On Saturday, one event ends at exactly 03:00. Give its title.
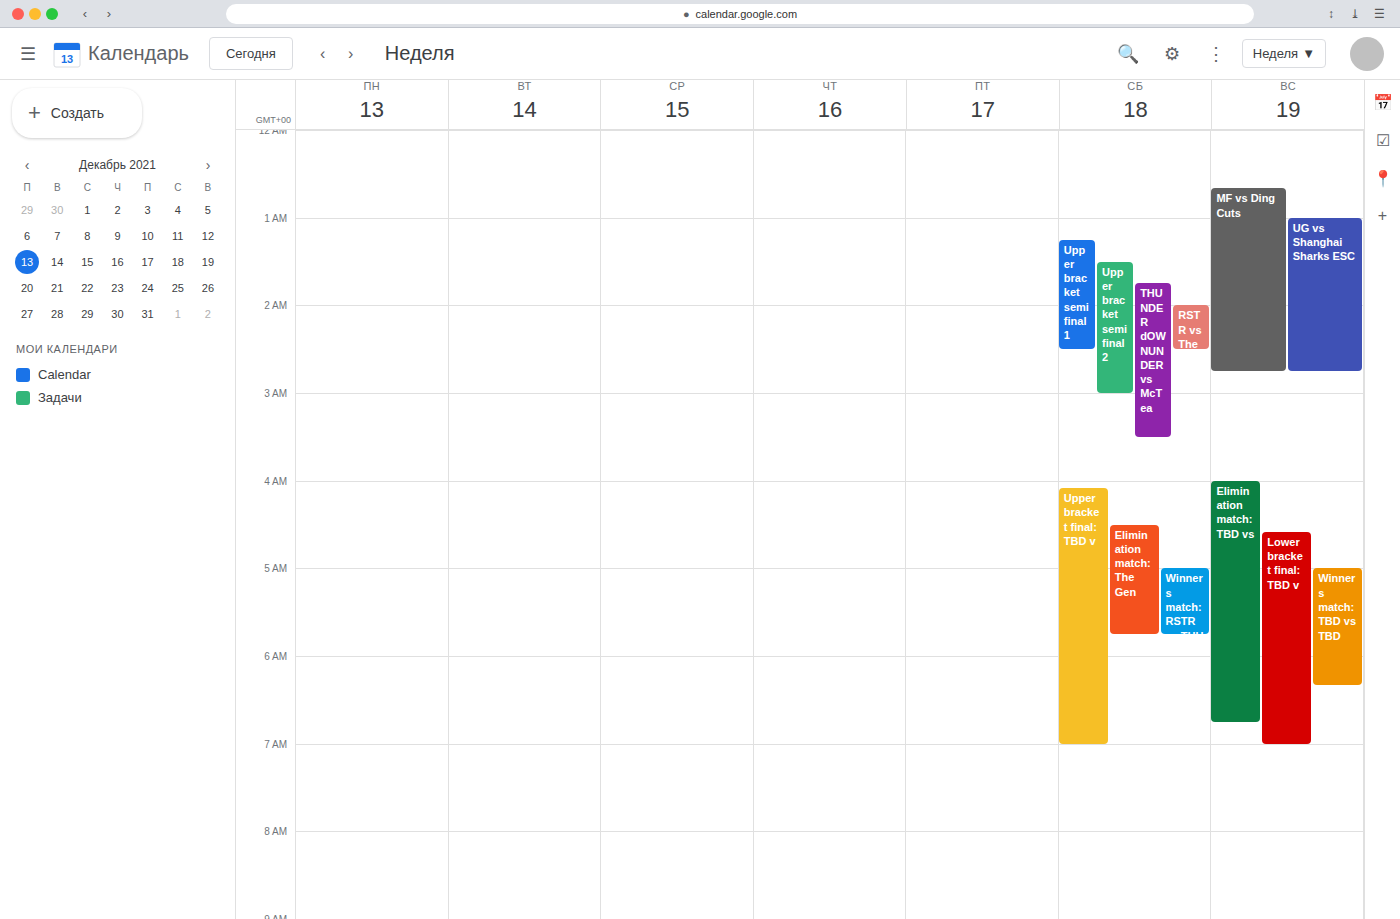
"Upper bracket semifinal 2"